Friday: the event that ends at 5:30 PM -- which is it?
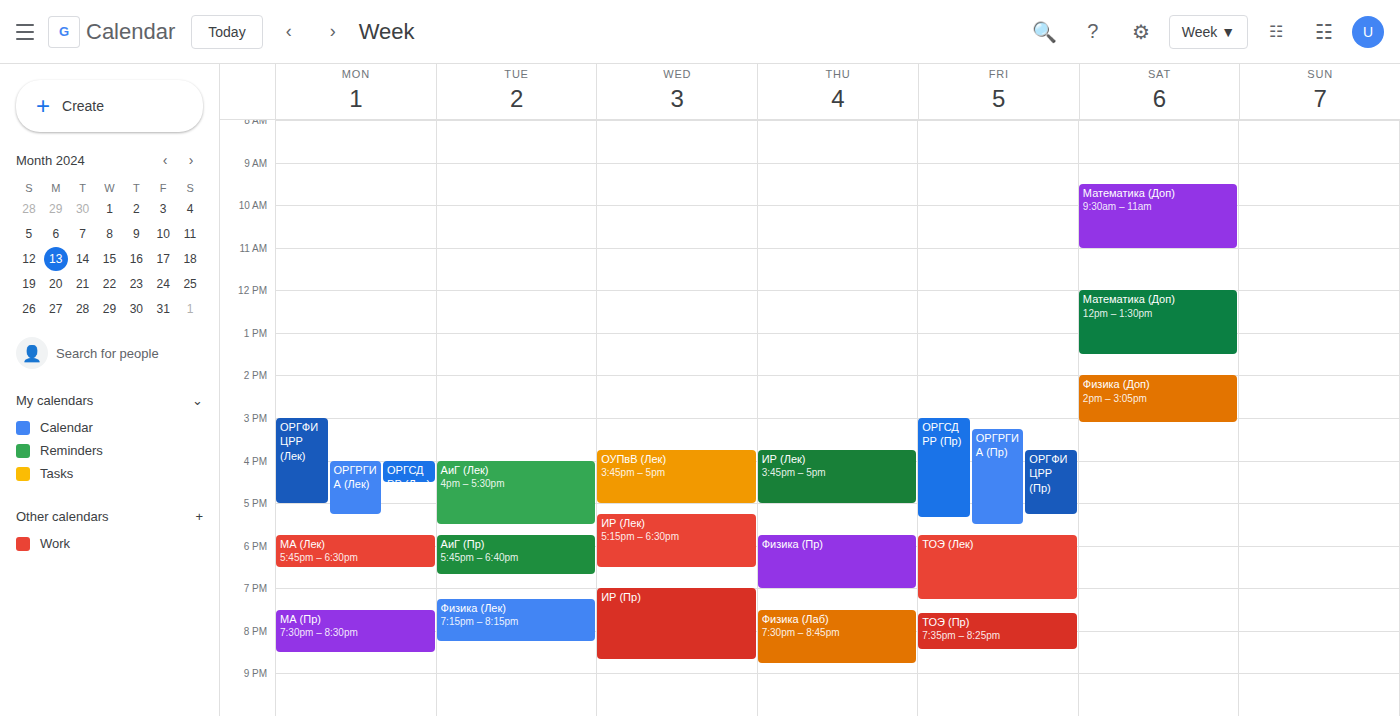
"ОРГРГИА (Пр)"